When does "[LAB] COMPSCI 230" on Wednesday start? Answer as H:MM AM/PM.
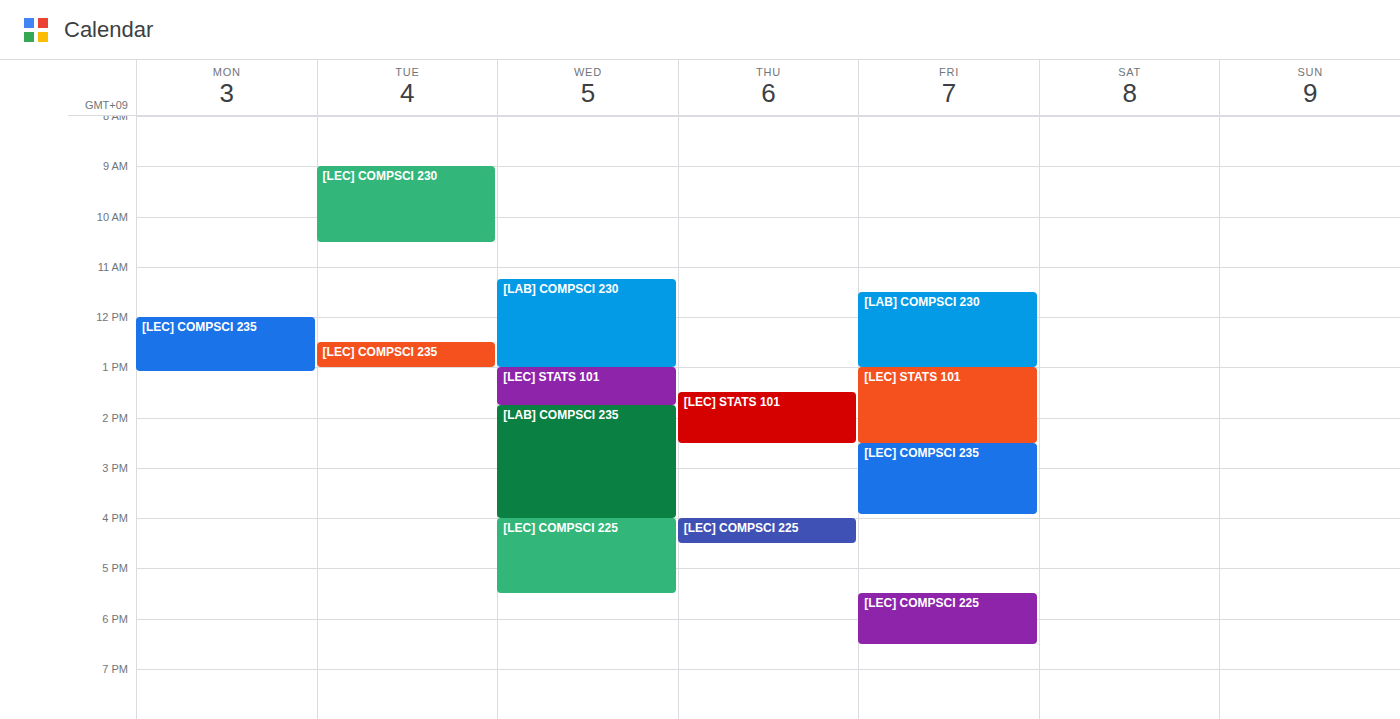
11:15 AM